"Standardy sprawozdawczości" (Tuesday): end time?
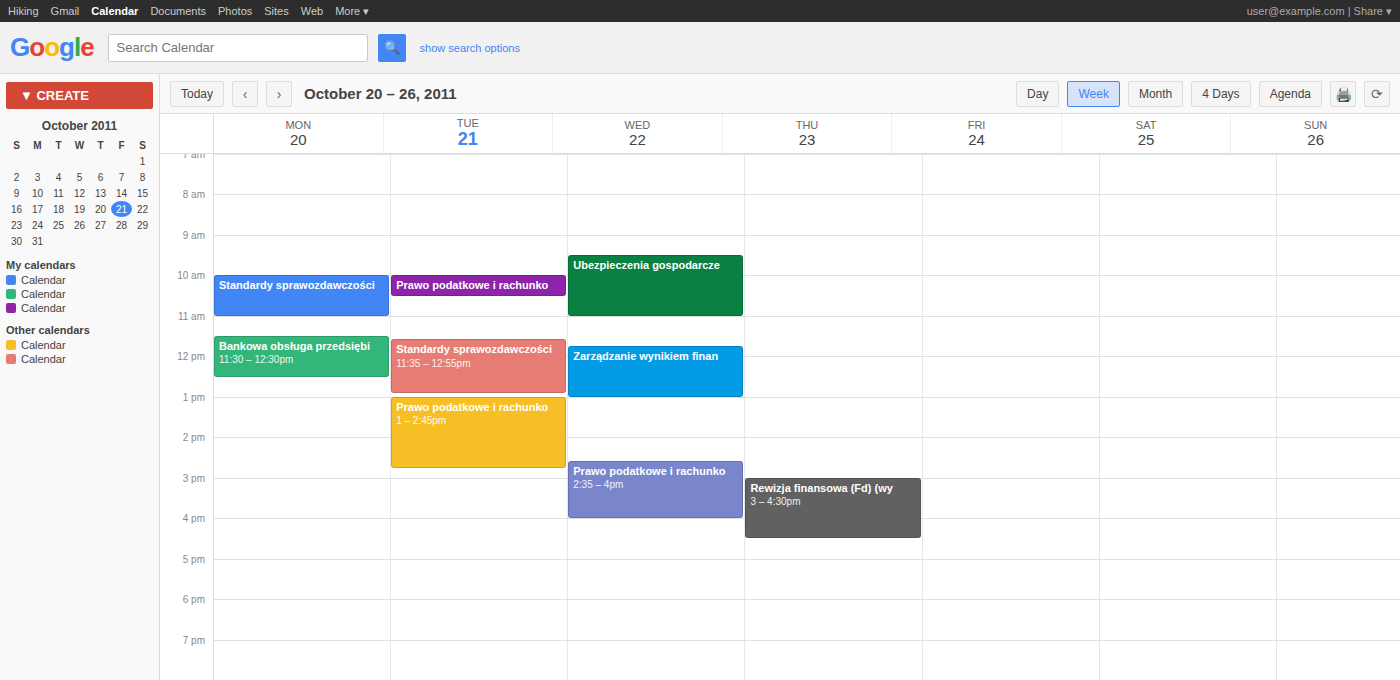
12:55 PM